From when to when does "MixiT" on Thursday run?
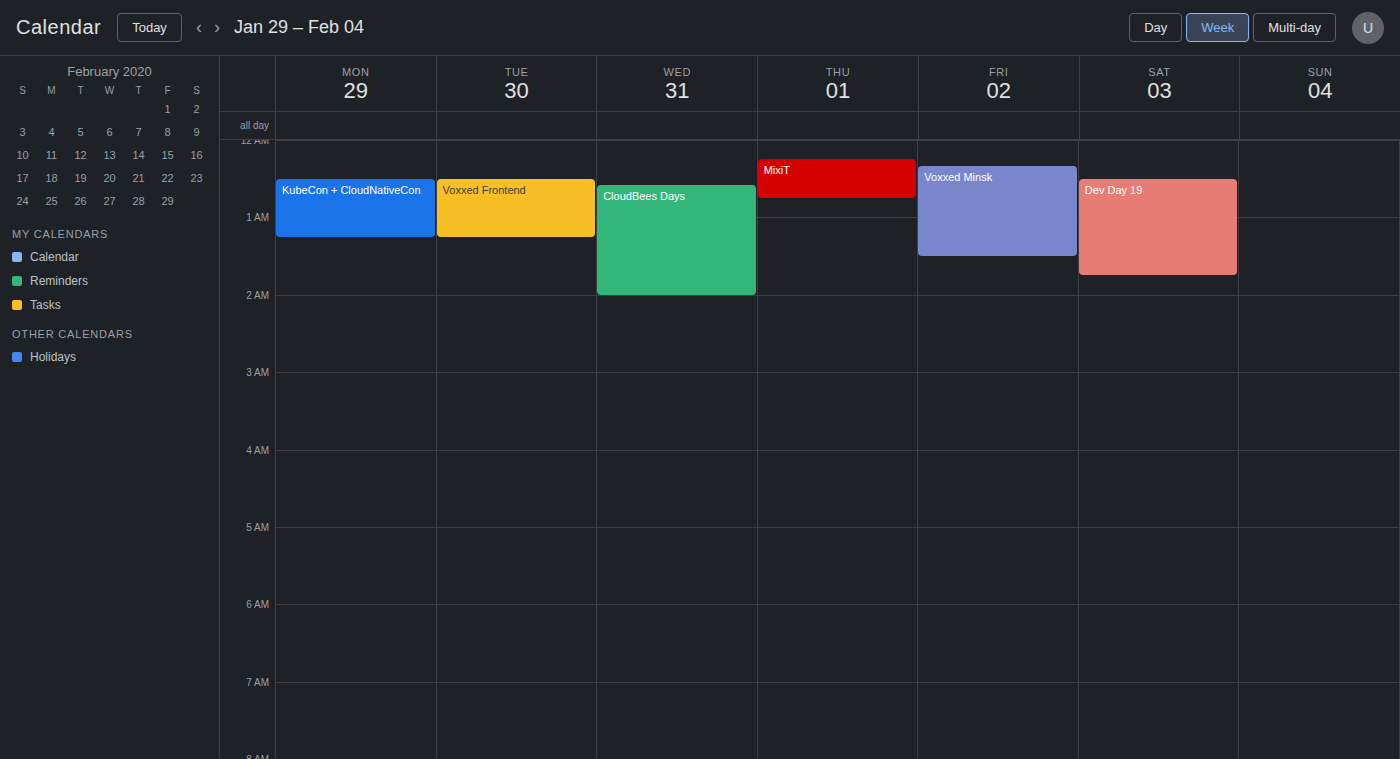
12:15 AM to 12:45 AM